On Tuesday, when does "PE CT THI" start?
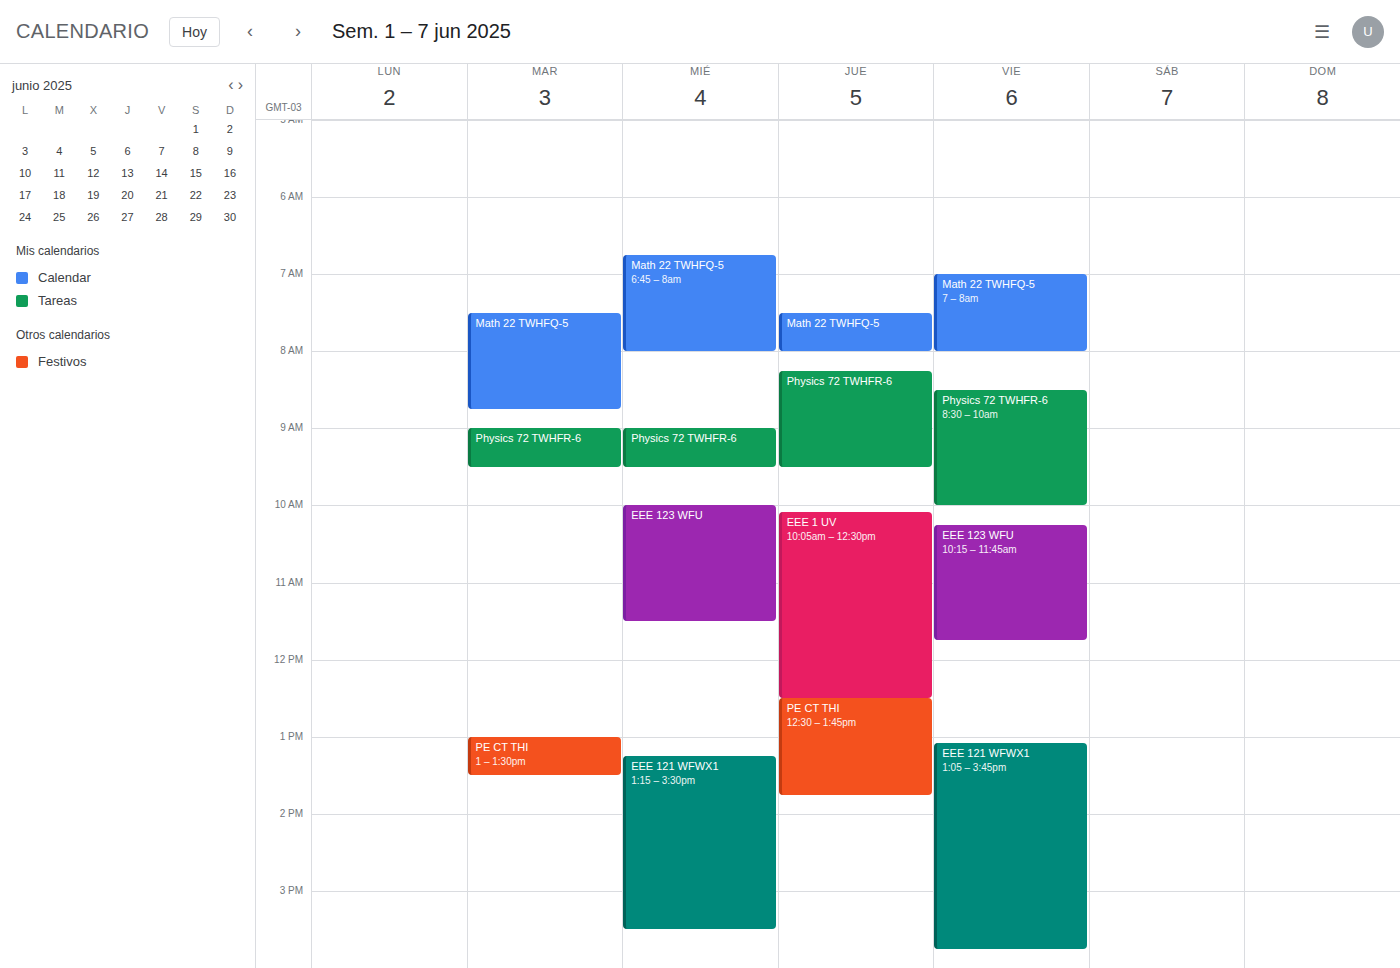
1:00 PM